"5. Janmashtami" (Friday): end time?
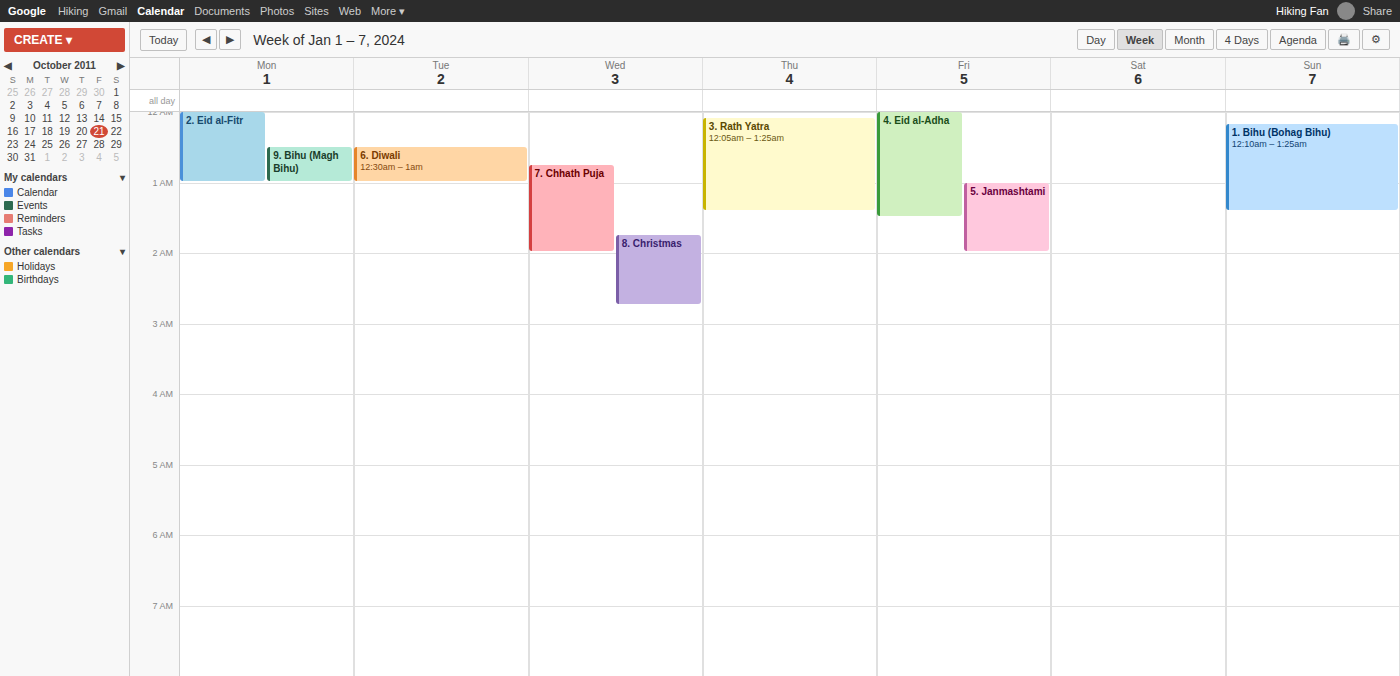
2:00 AM